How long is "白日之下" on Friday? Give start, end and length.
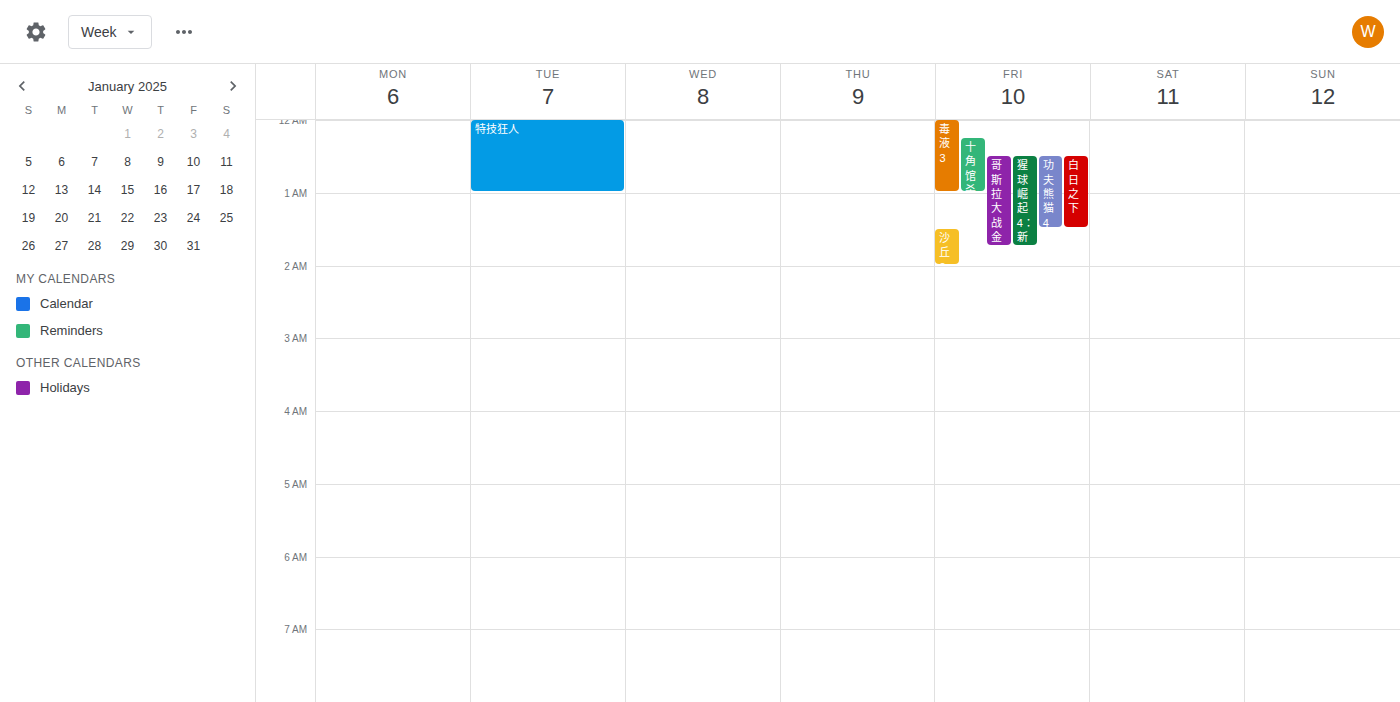
12:30 AM to 1:30 AM, 1 hour